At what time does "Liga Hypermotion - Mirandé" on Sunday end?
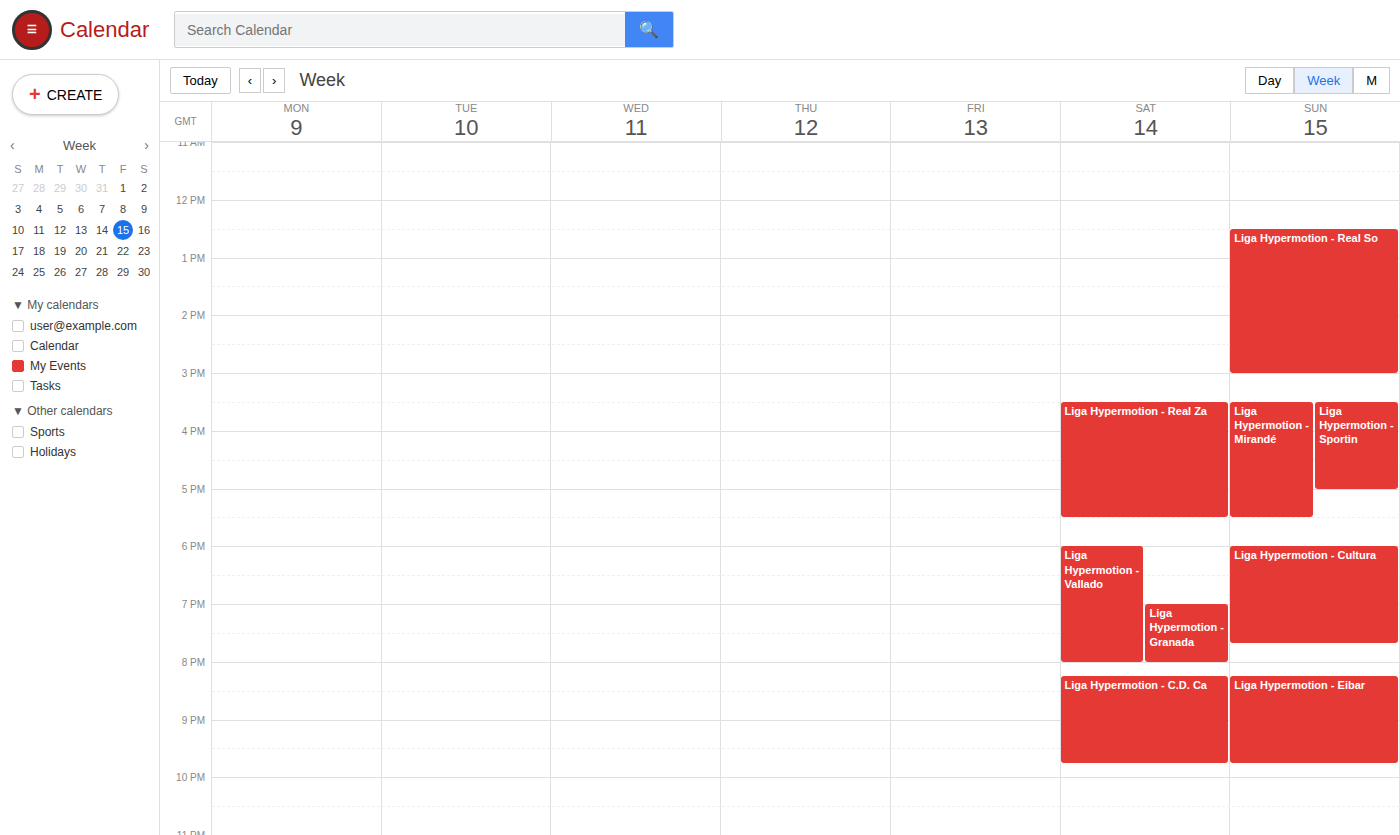
5:30 PM